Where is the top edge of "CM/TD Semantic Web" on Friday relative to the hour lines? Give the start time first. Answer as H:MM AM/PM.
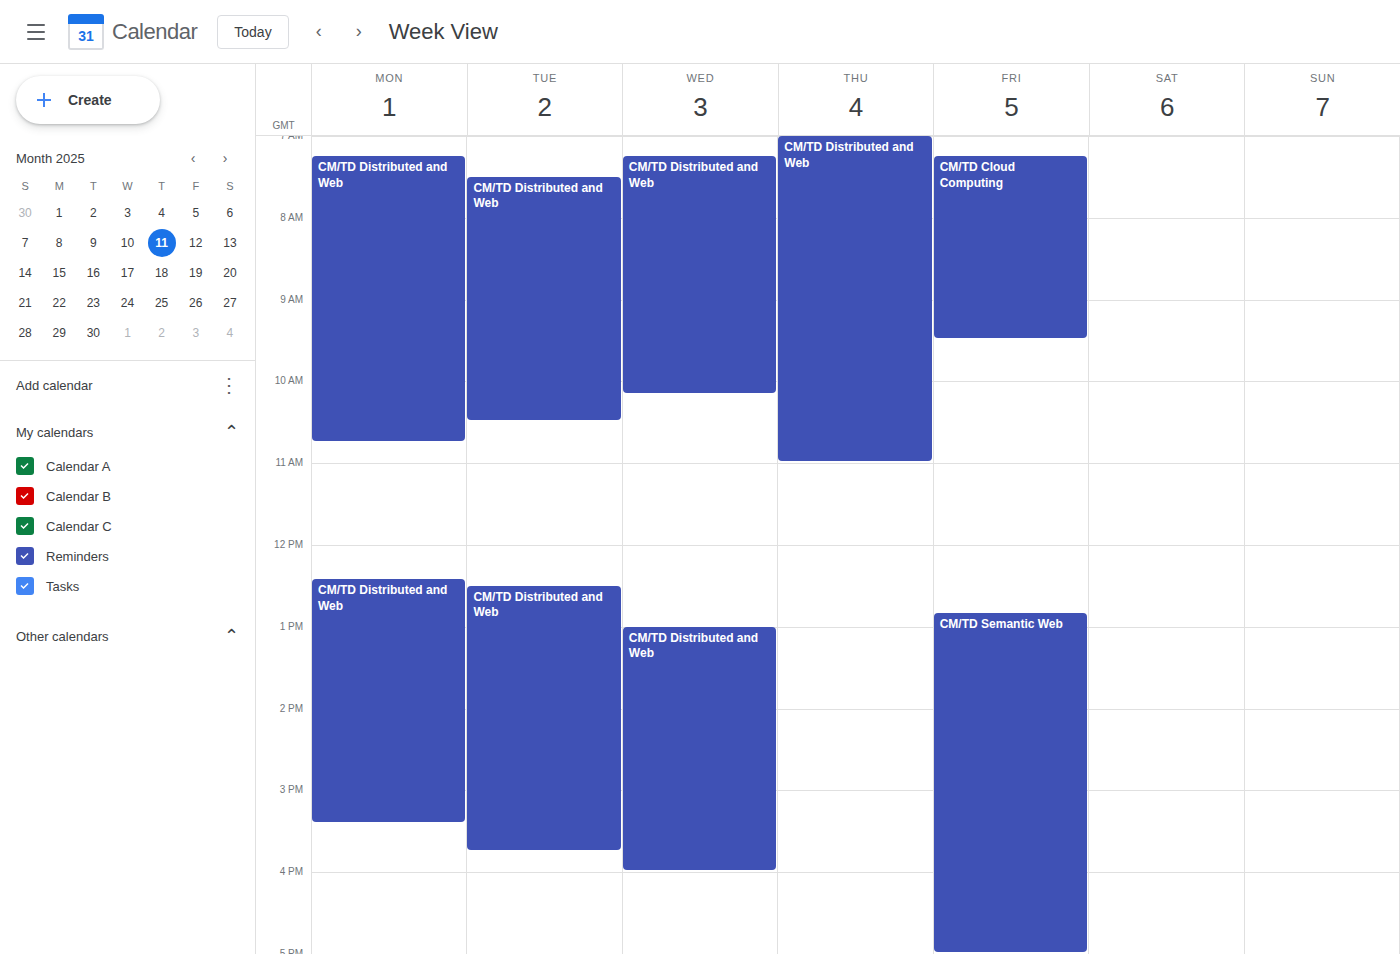
12:50 PM -- neither: 50 minutes below the 12 PM line and 10 minutes above the 1 PM line.